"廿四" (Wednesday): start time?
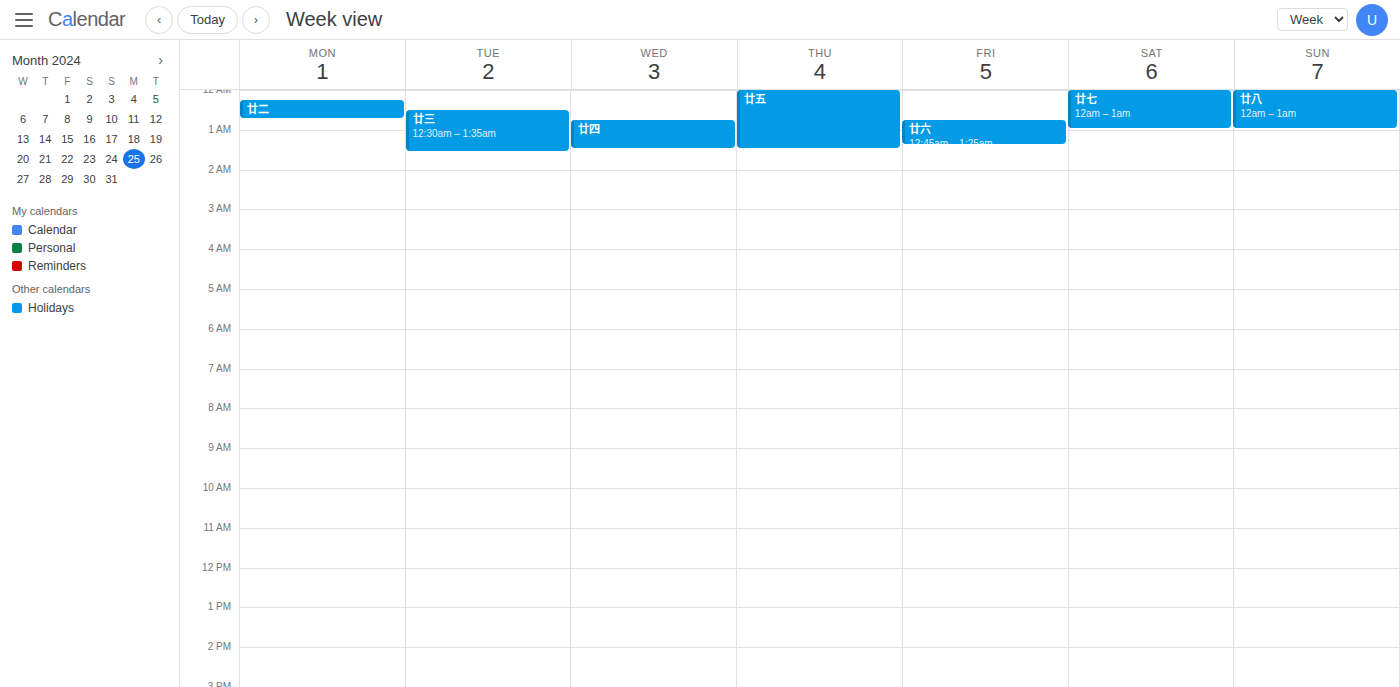
00:45